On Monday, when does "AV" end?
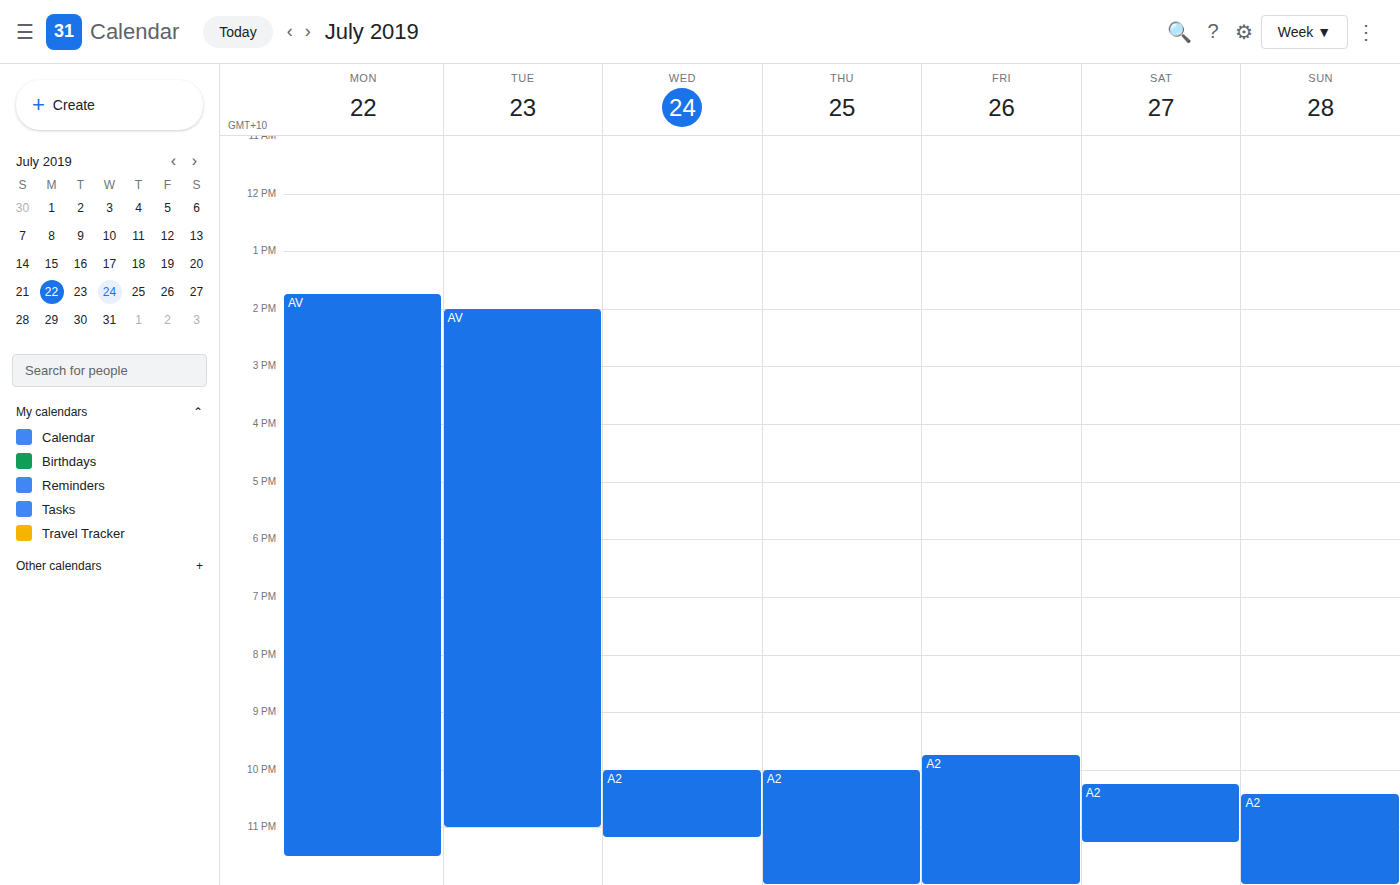
11:30 PM